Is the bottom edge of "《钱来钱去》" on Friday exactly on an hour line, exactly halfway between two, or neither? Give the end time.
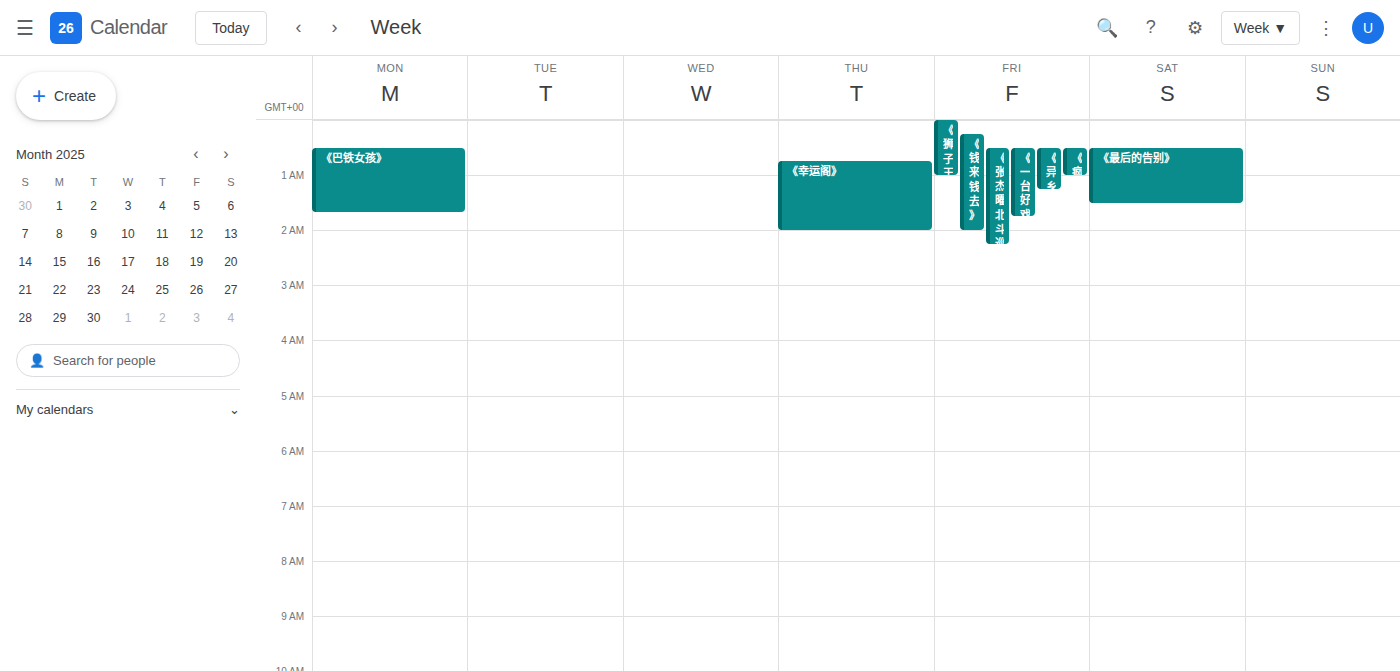
2:00 AM -- exactly on the 2 AM line.